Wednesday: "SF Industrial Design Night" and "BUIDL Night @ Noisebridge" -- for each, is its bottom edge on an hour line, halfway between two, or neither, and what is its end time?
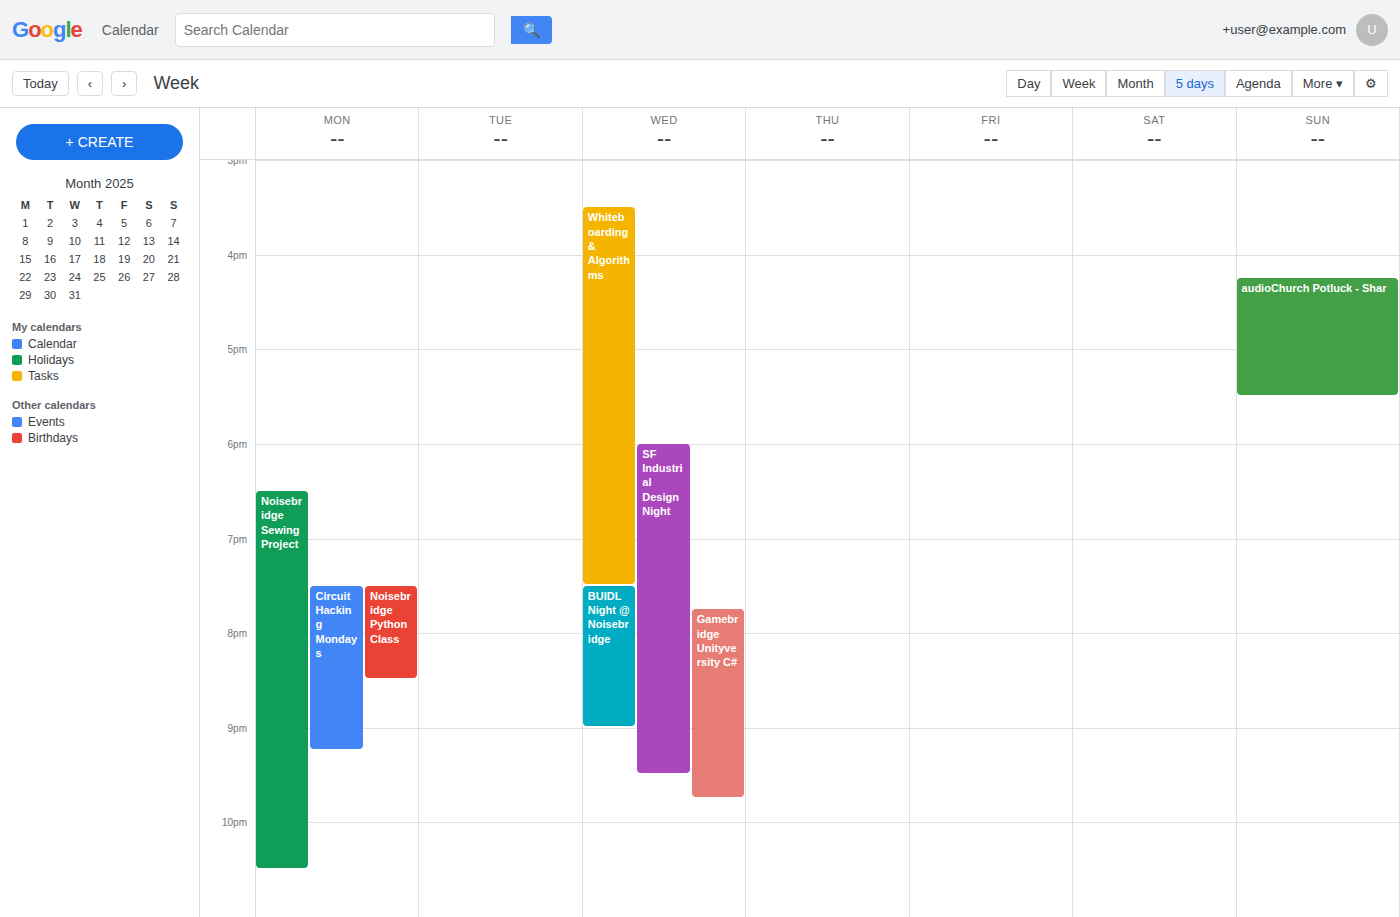
"SF Industrial Design Night": 9:30 PM, halfway between the 9 PM and 10 PM lines. "BUIDL Night @ Noisebridge": 9:00 PM, exactly on the 9 PM line.